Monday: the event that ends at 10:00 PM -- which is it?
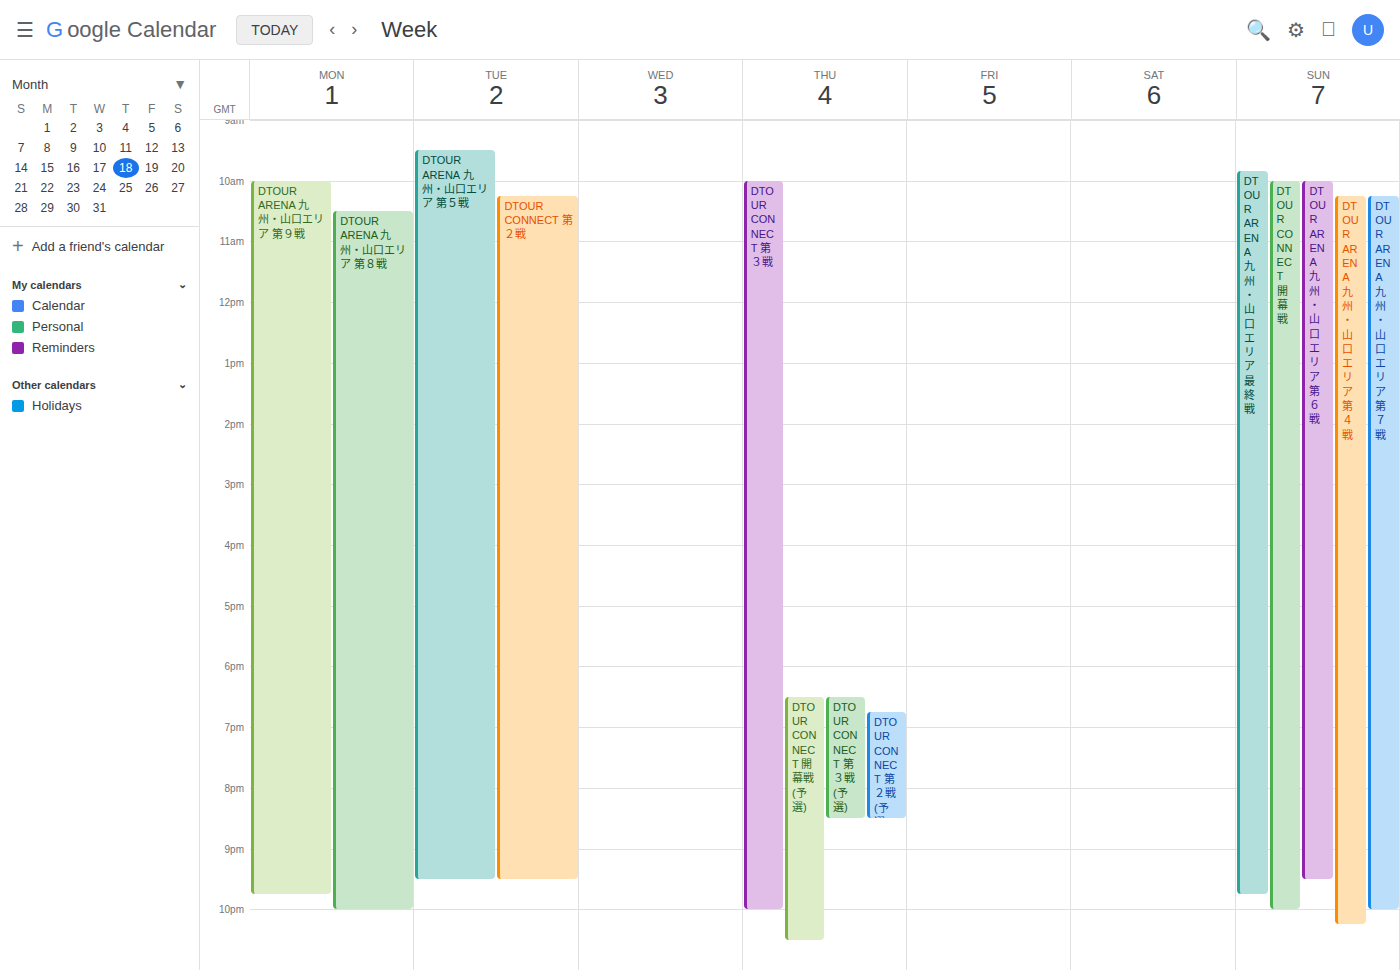
"DTOUR ARENA 九州・山口エリア 第８戦"